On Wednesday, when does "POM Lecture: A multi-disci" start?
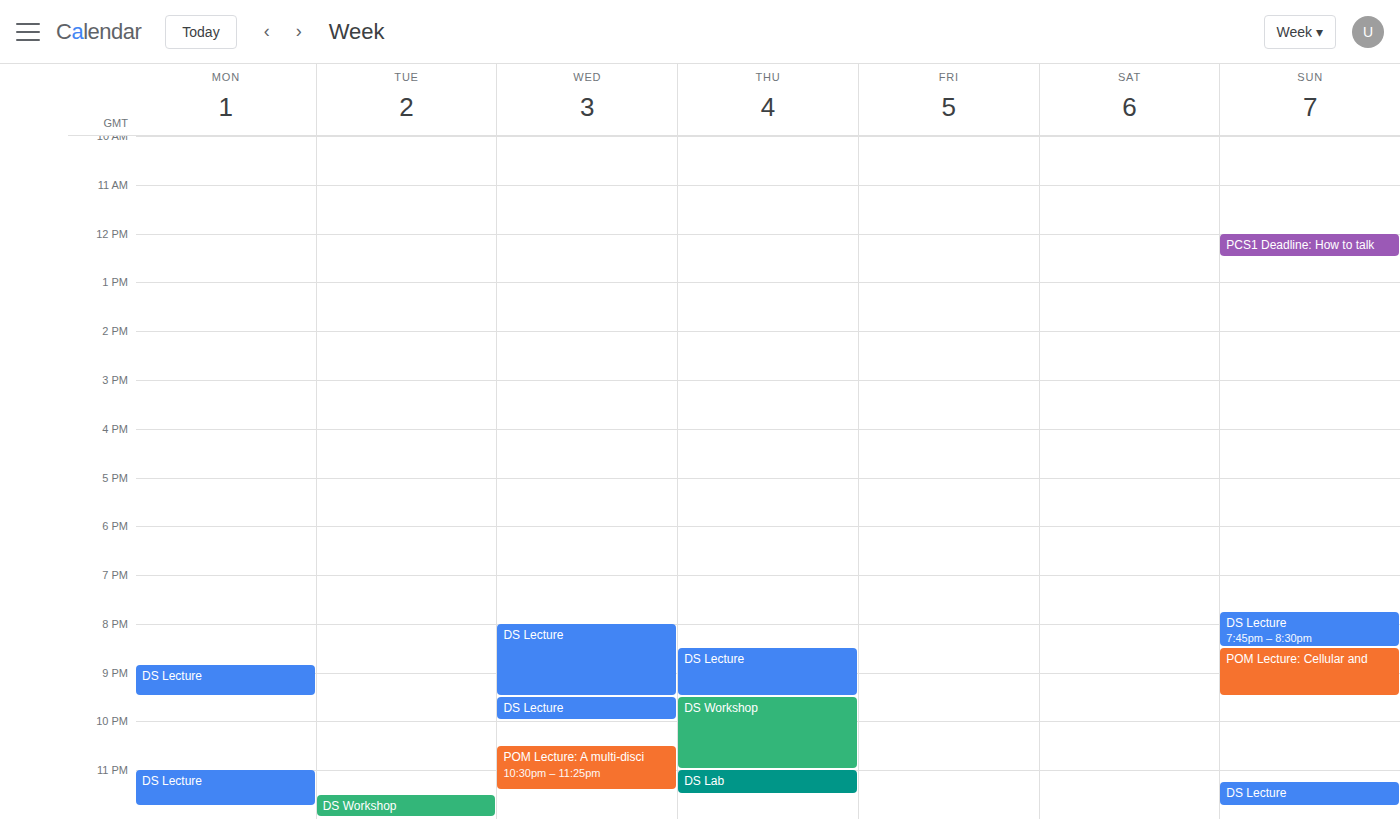
10:30 PM